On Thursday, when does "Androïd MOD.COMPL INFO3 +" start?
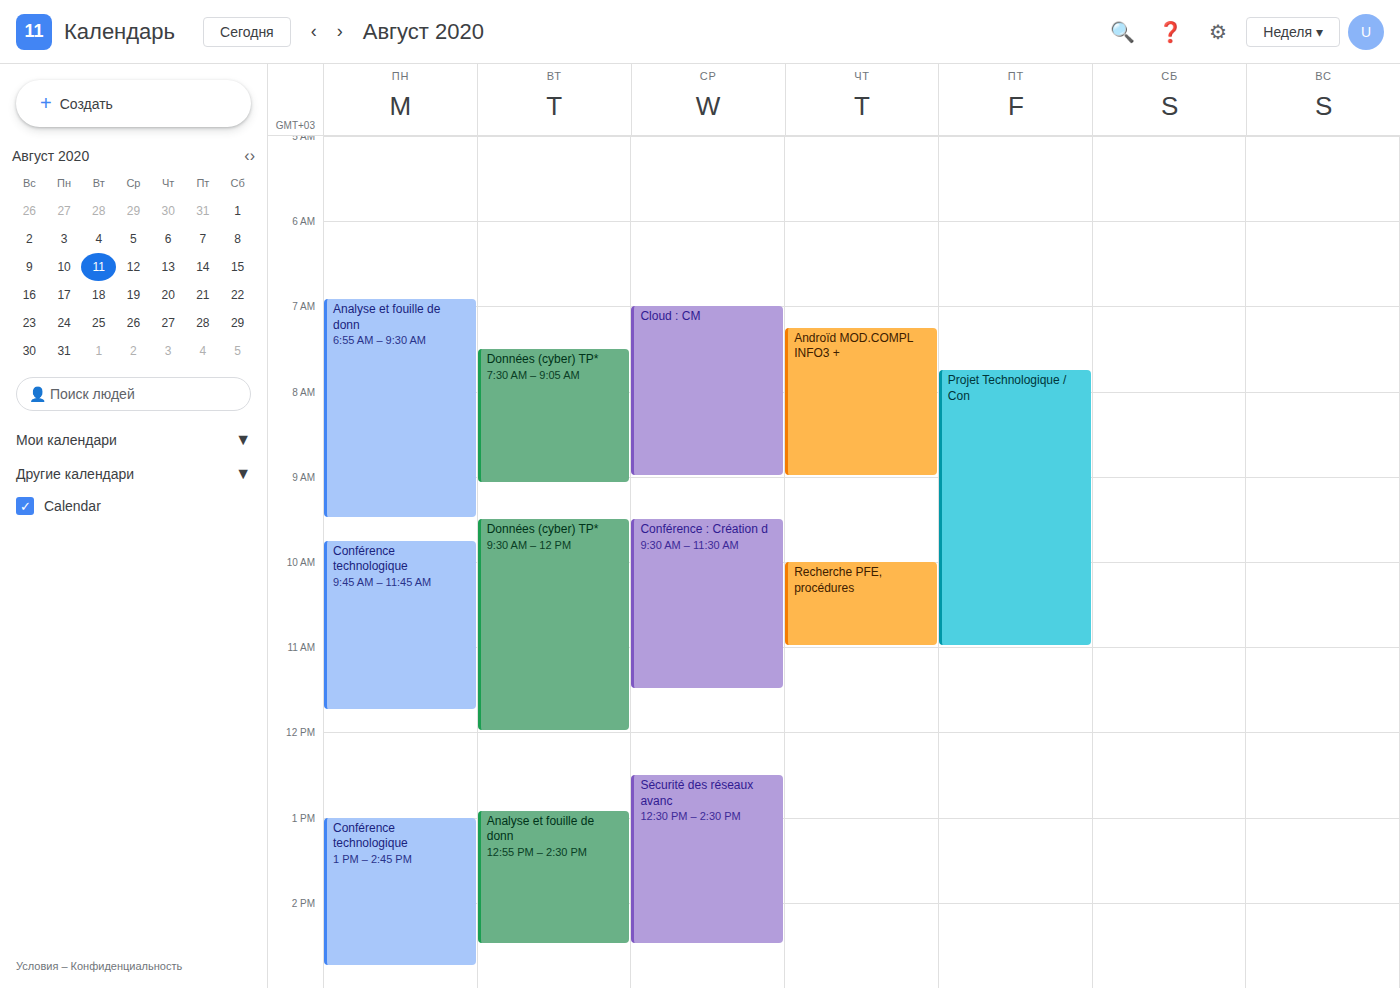
7:15 AM